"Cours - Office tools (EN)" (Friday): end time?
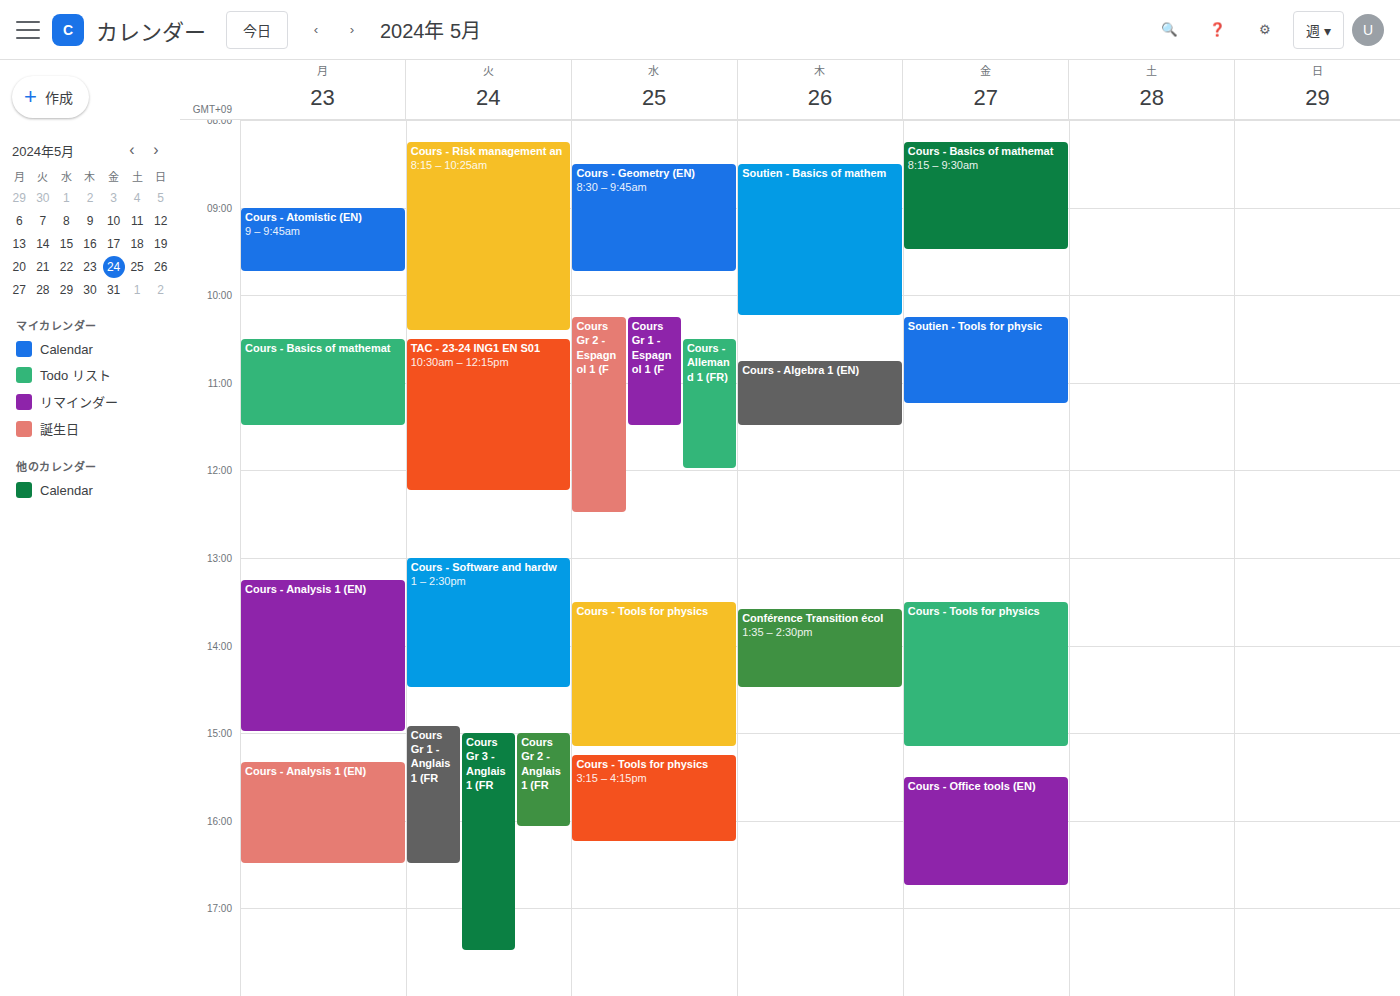
16:45